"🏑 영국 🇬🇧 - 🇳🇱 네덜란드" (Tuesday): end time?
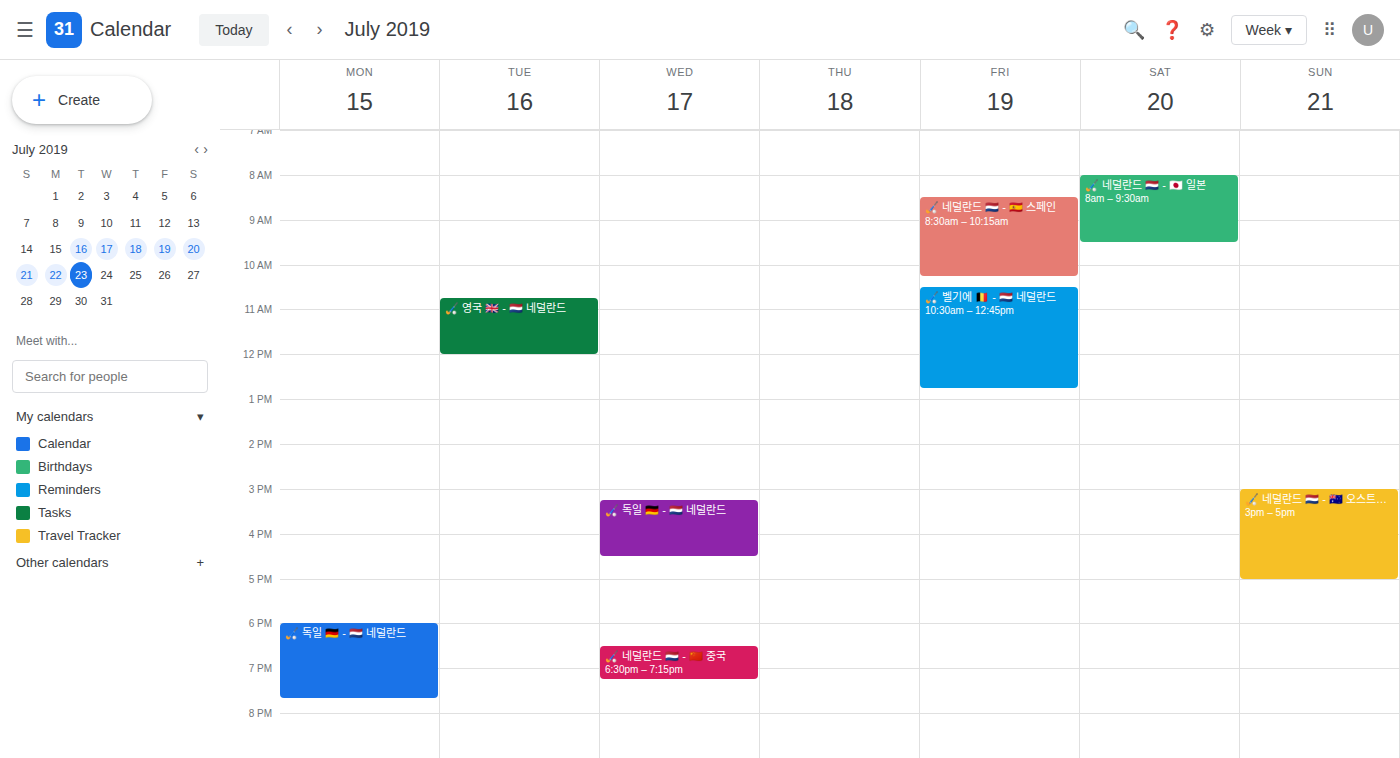
12:00 PM